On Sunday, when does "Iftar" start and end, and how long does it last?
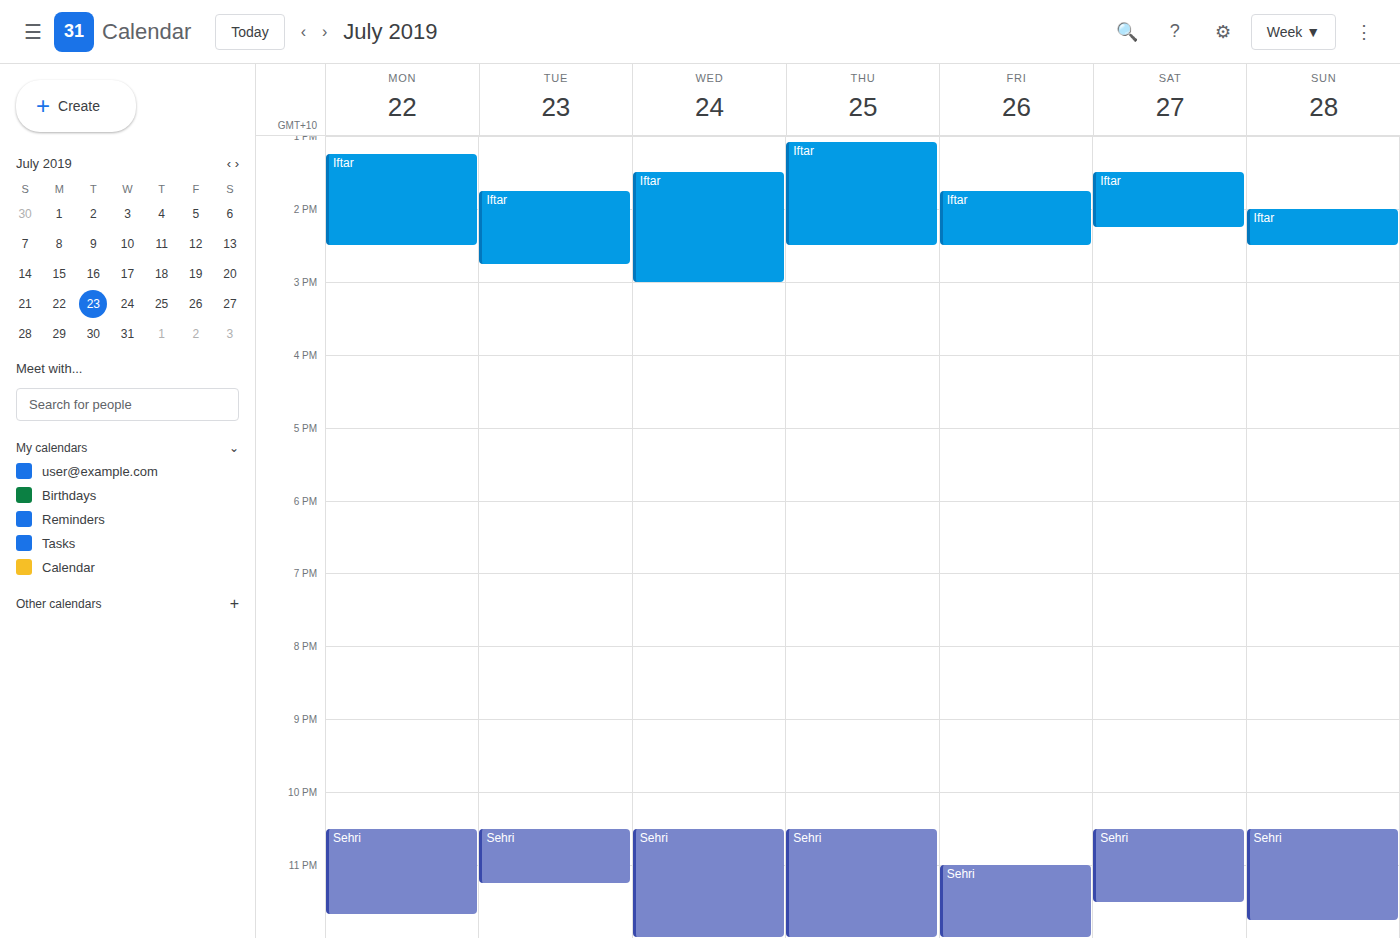
2:00 PM to 2:30 PM, 30 minutes